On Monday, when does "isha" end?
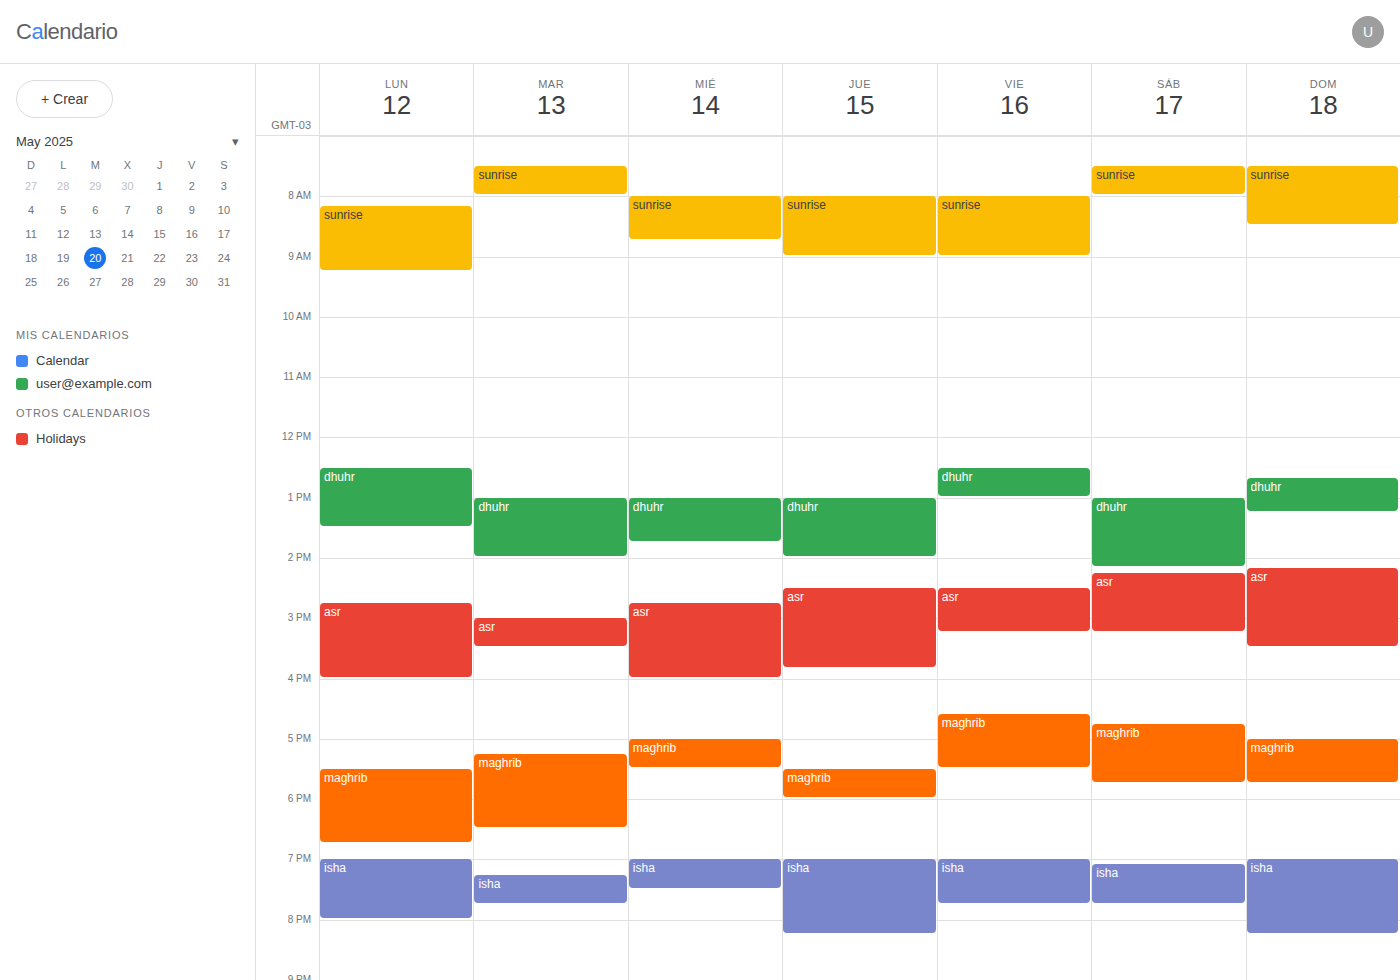
8:00 PM